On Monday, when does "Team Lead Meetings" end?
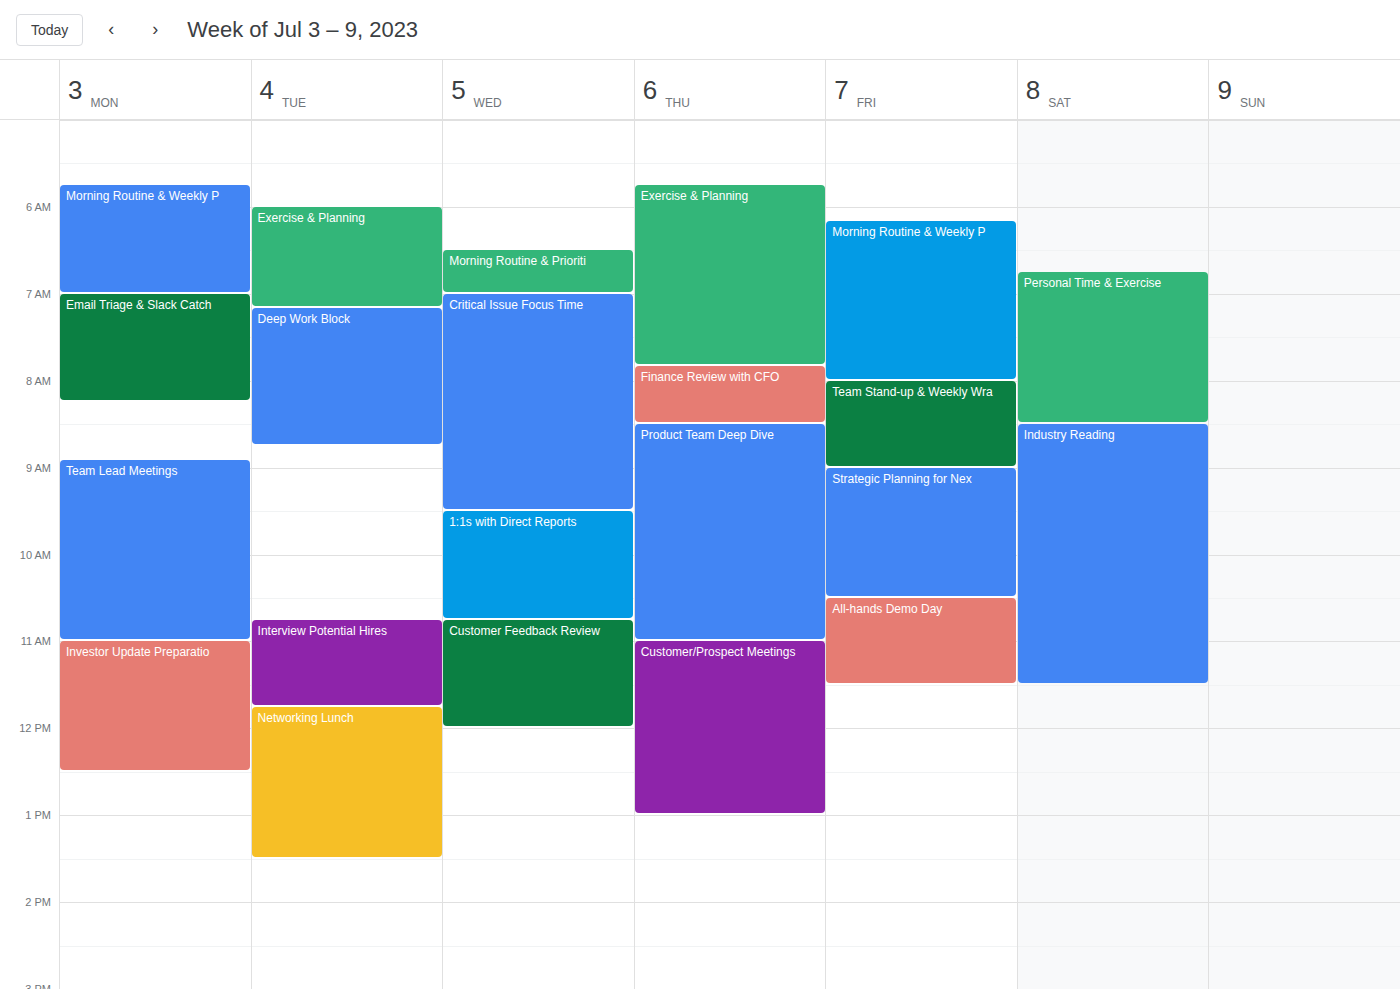
11:00 AM